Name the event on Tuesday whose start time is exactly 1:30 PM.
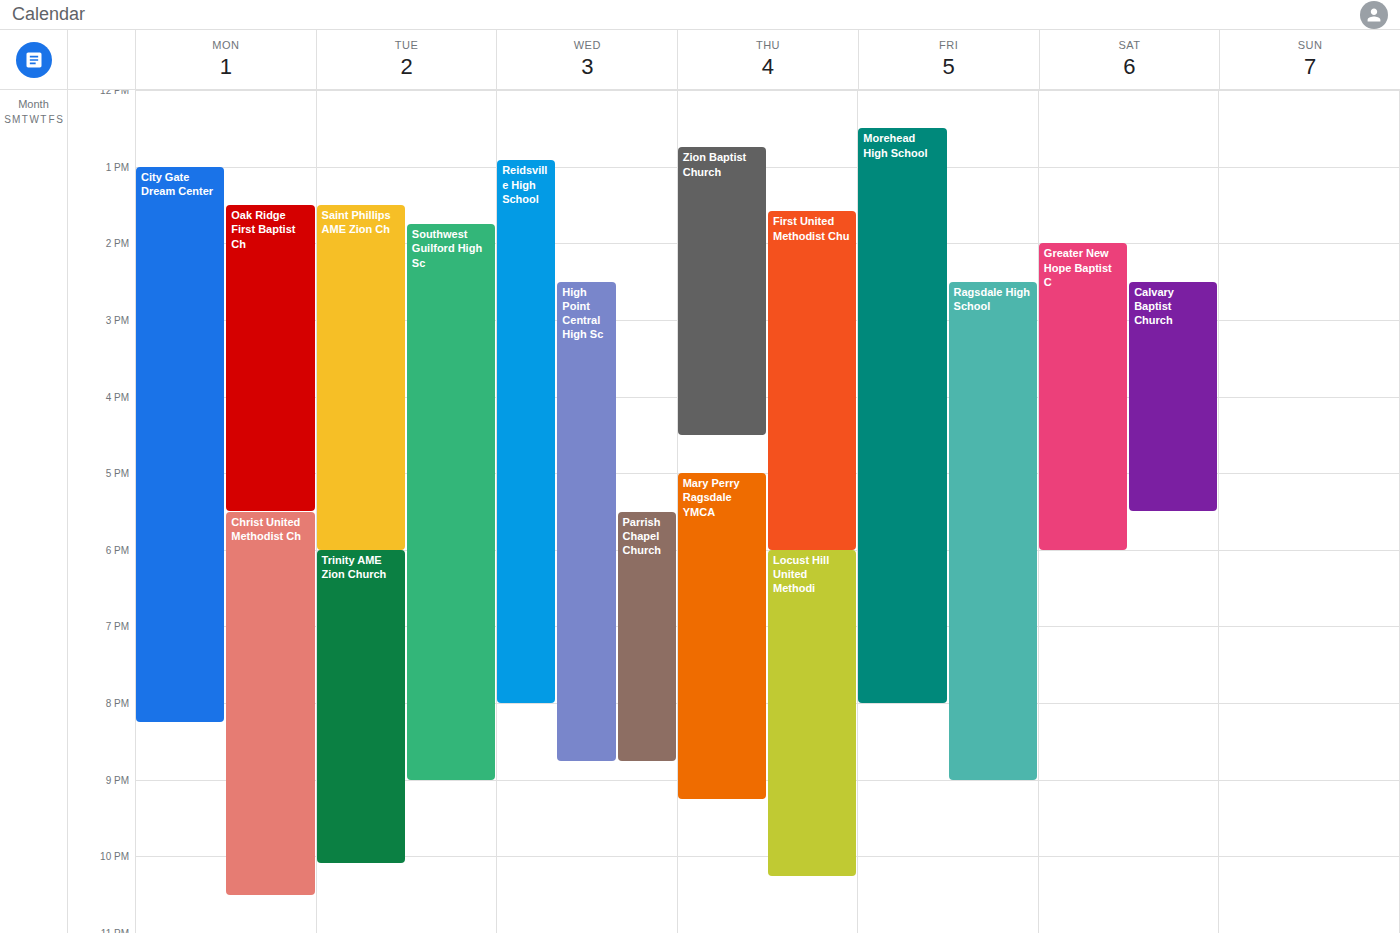
"Saint Phillips AME Zion Ch"